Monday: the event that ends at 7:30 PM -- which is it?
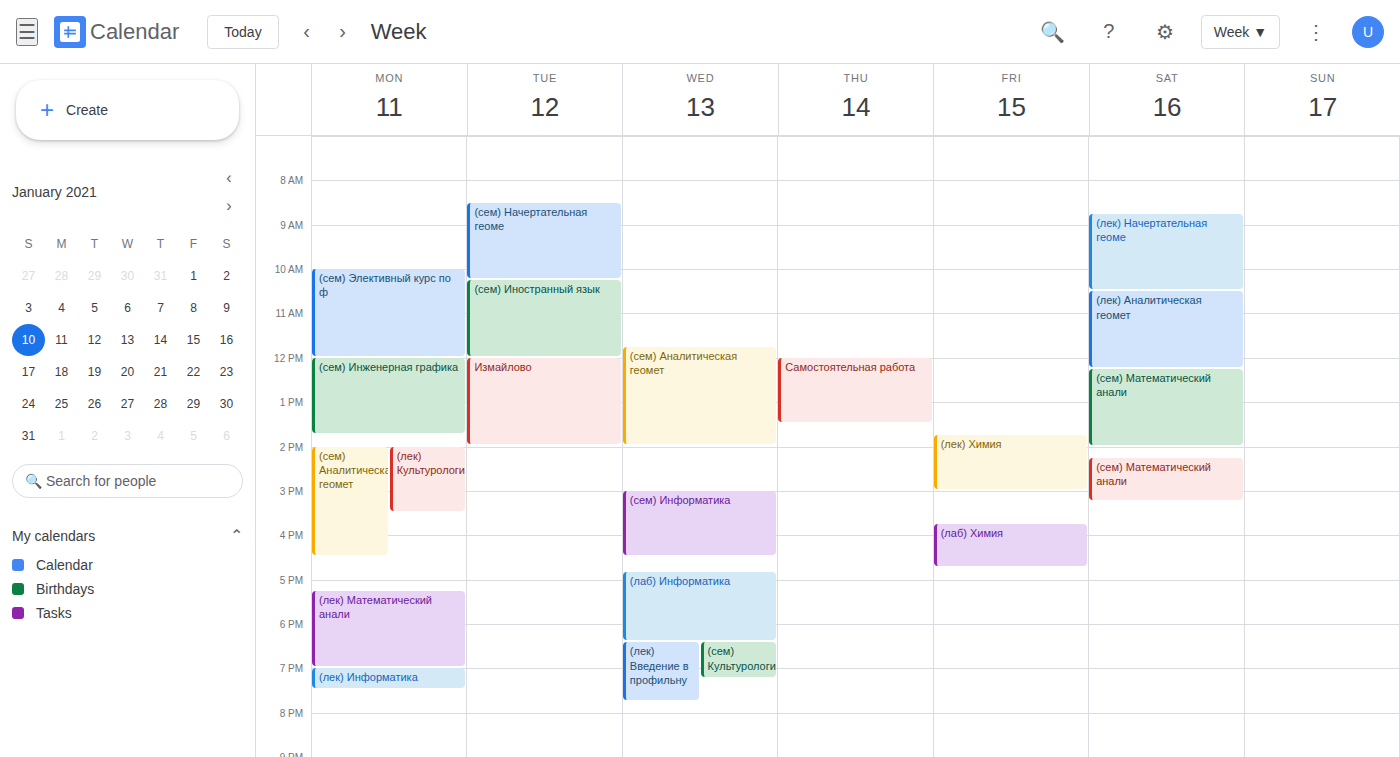
"(лек) Информатика"